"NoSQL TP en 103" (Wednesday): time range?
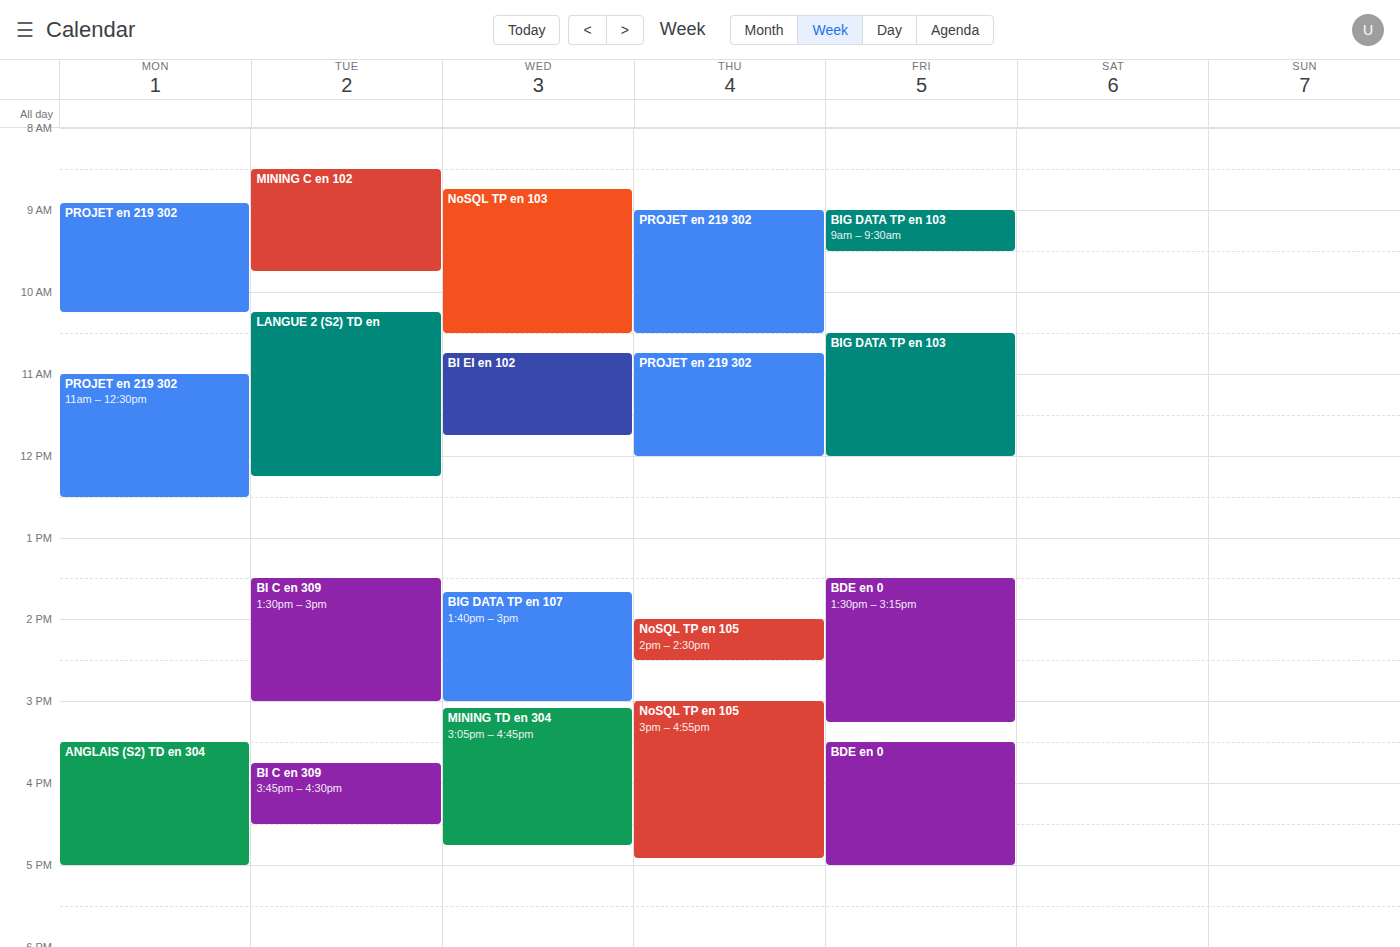
8:45 AM to 10:30 AM